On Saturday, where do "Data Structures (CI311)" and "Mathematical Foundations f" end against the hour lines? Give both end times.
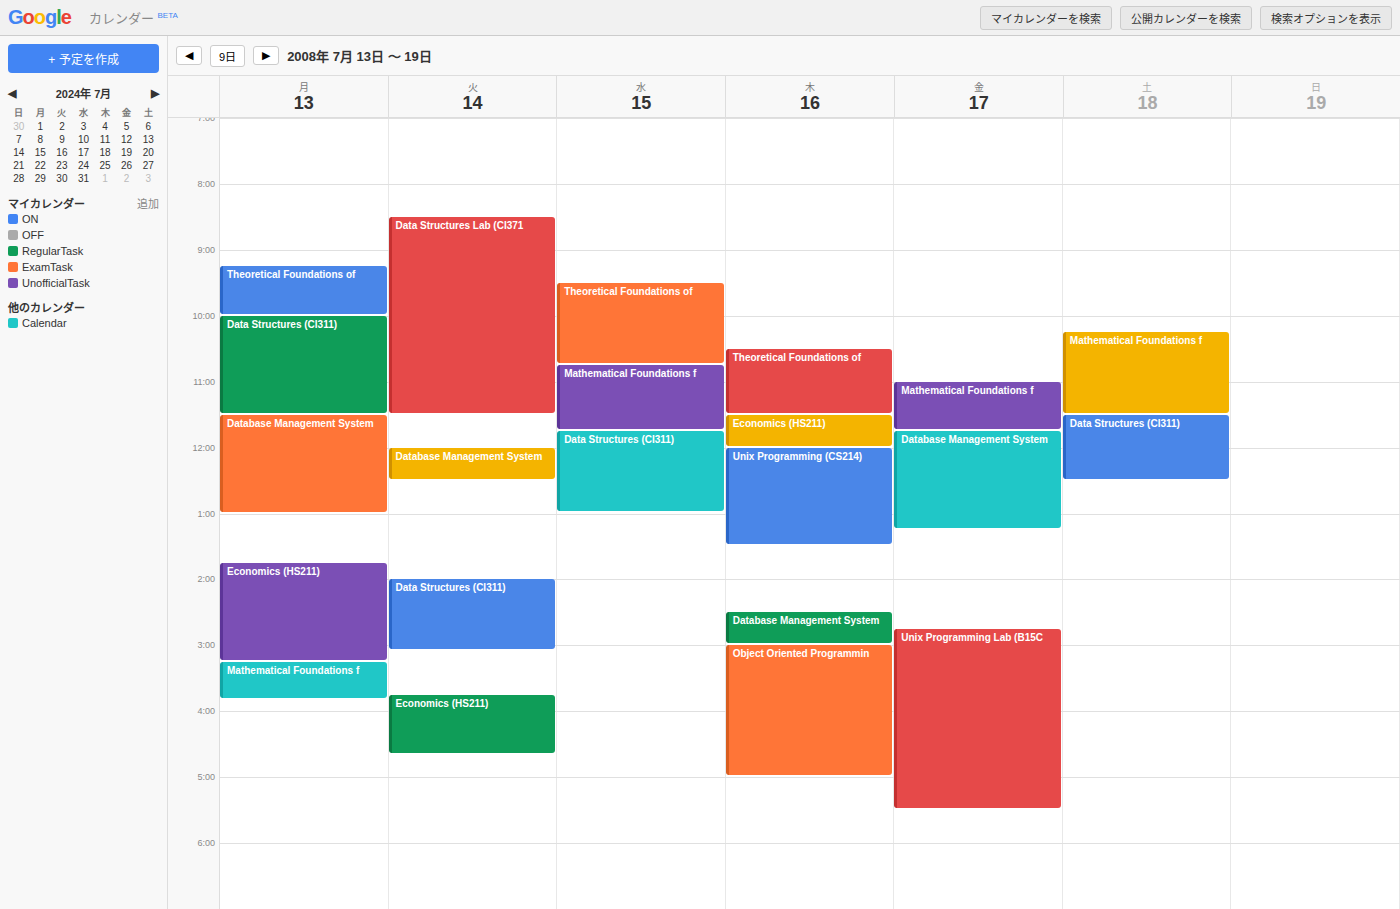
"Data Structures (CI311)": 12:30 PM, halfway between the 12 PM and 1 PM lines. "Mathematical Foundations f": 11:30 AM, halfway between the 11 AM and 12 PM lines.